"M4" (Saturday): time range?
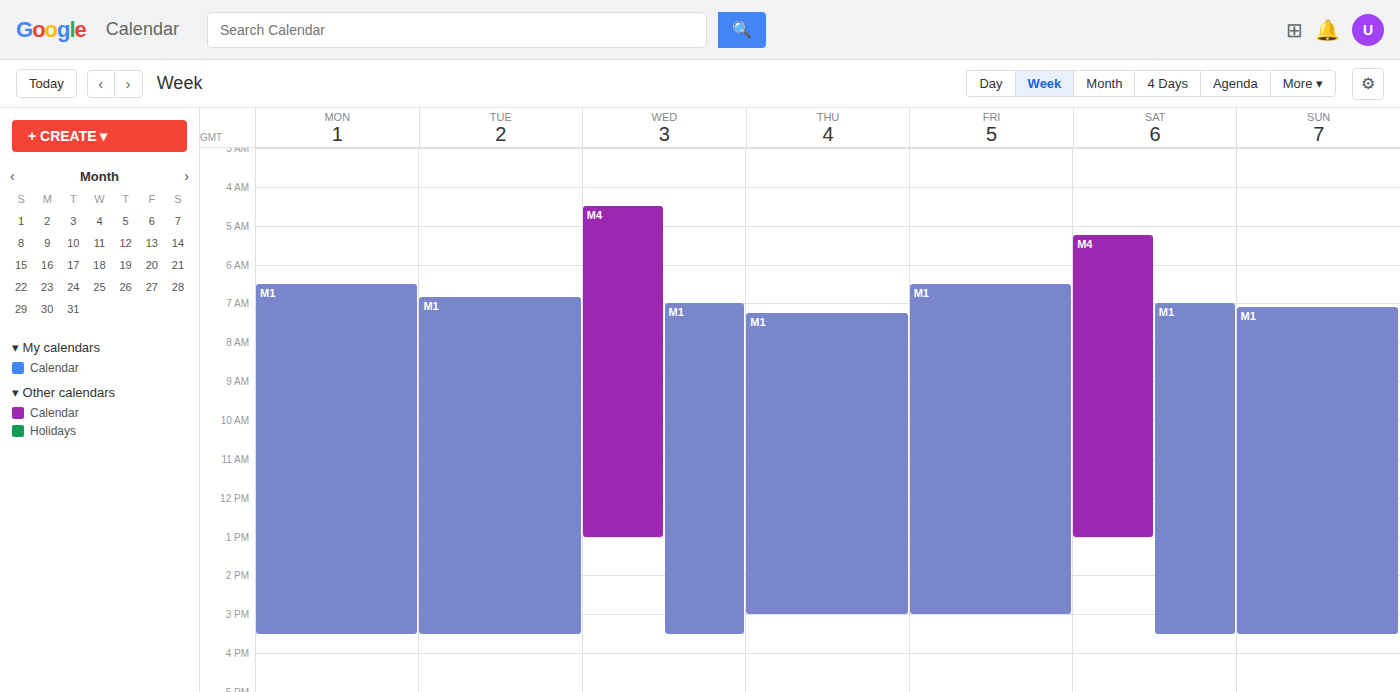
5:15 AM to 1:00 PM